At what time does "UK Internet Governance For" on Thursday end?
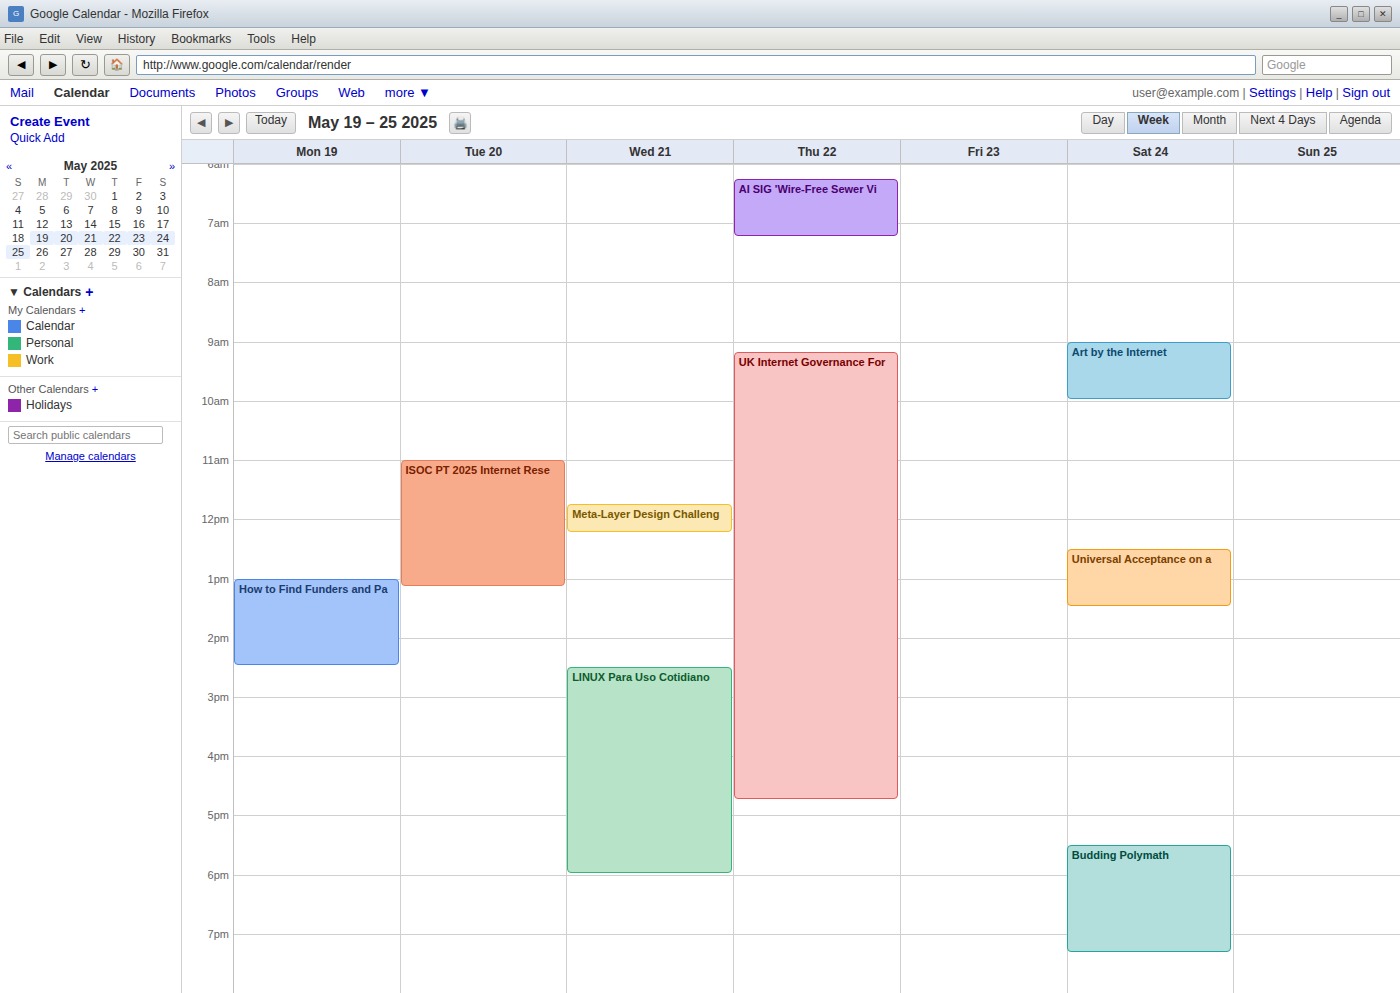
4:45 PM